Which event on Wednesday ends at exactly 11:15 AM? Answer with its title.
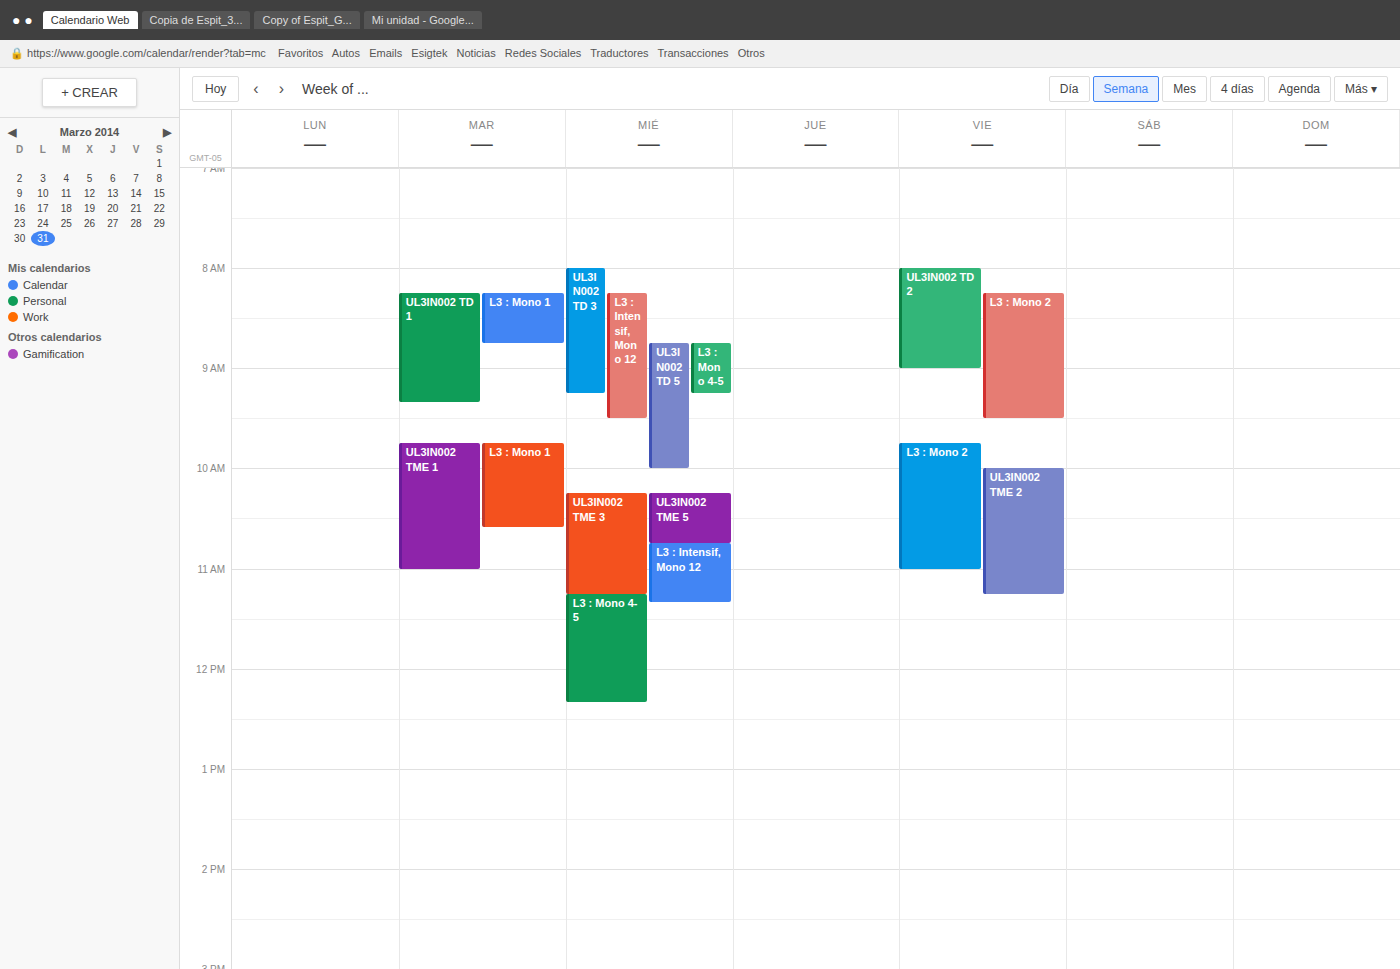
"UL3IN002 TME 3"